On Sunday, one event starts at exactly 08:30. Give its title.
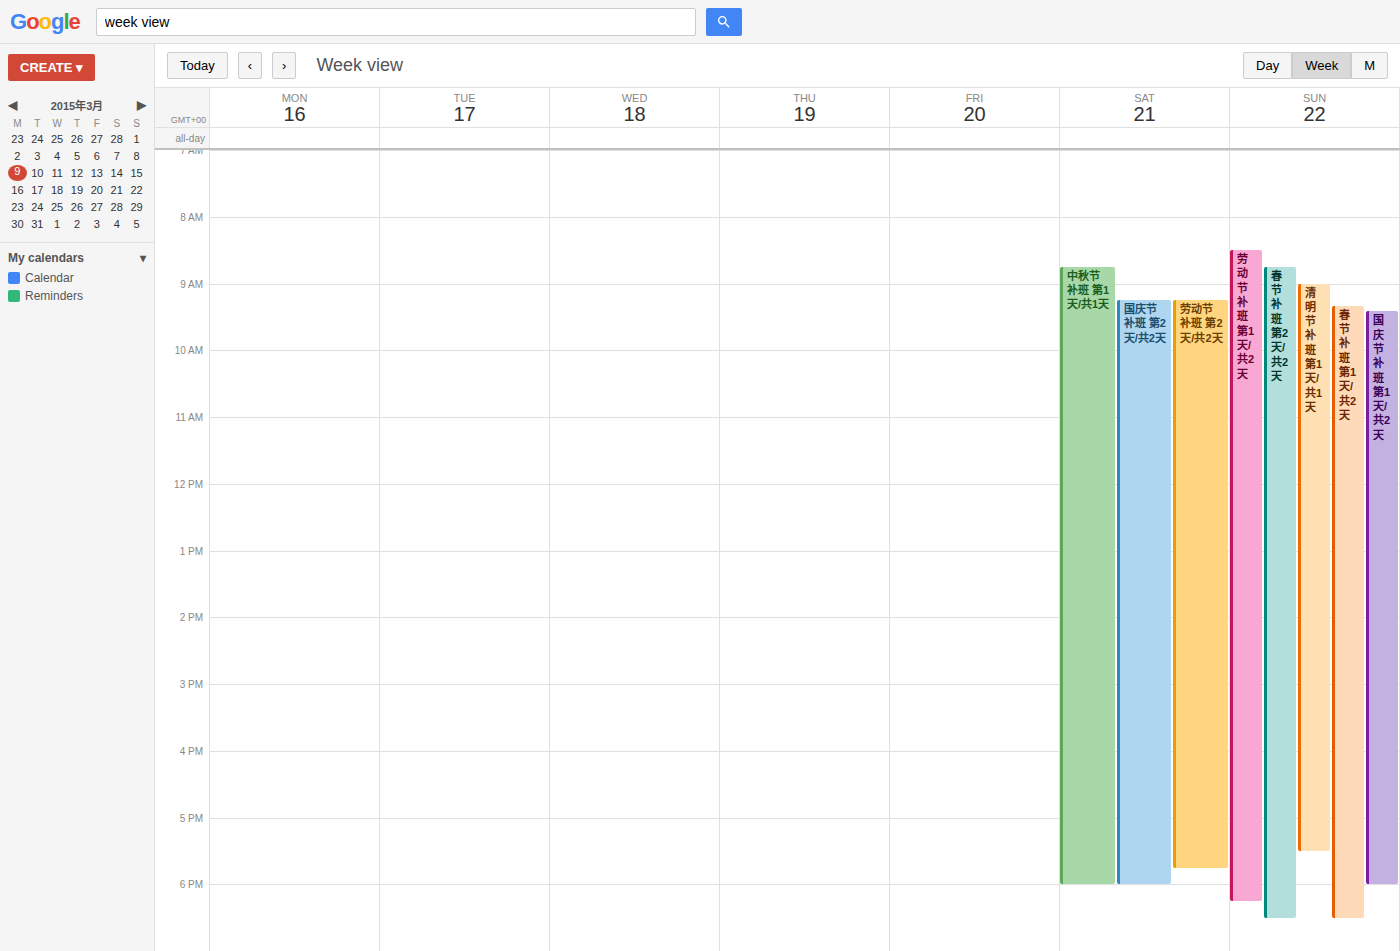
"劳动节 补班 第1天/共2天"